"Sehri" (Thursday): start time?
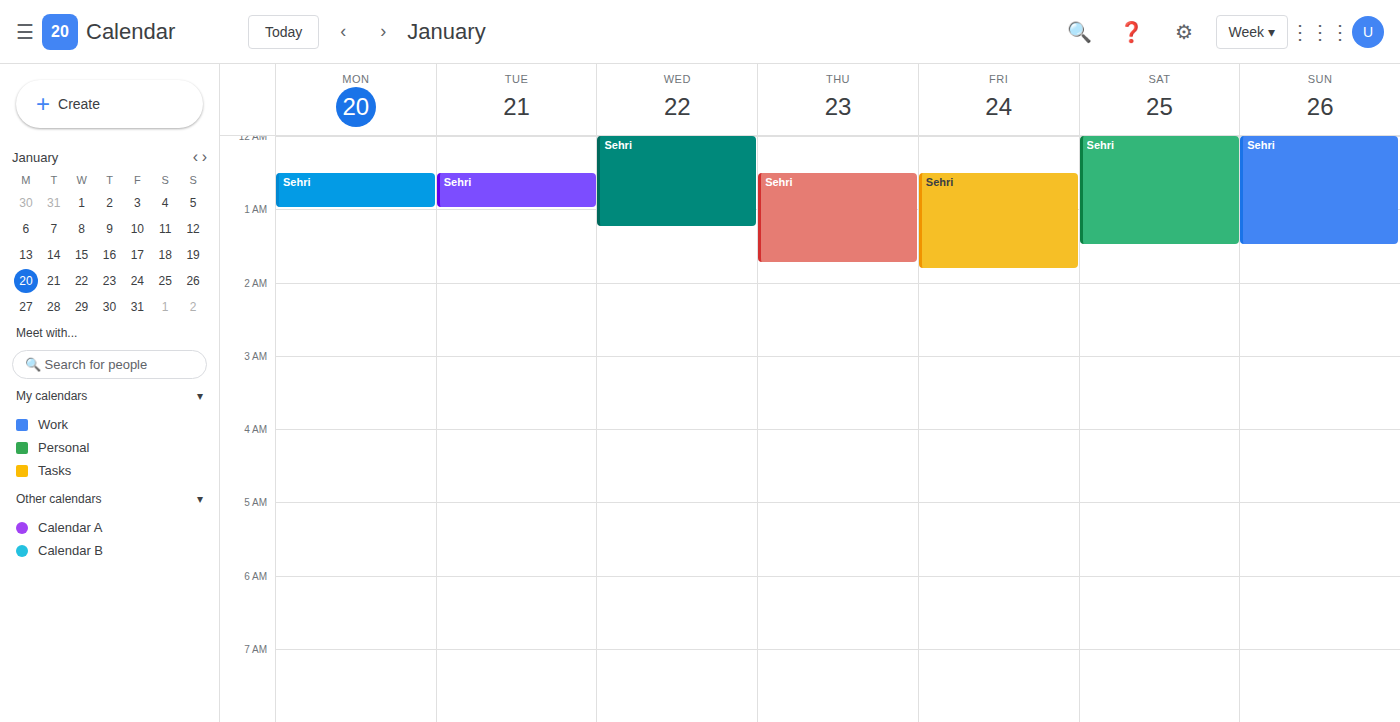
12:30 AM